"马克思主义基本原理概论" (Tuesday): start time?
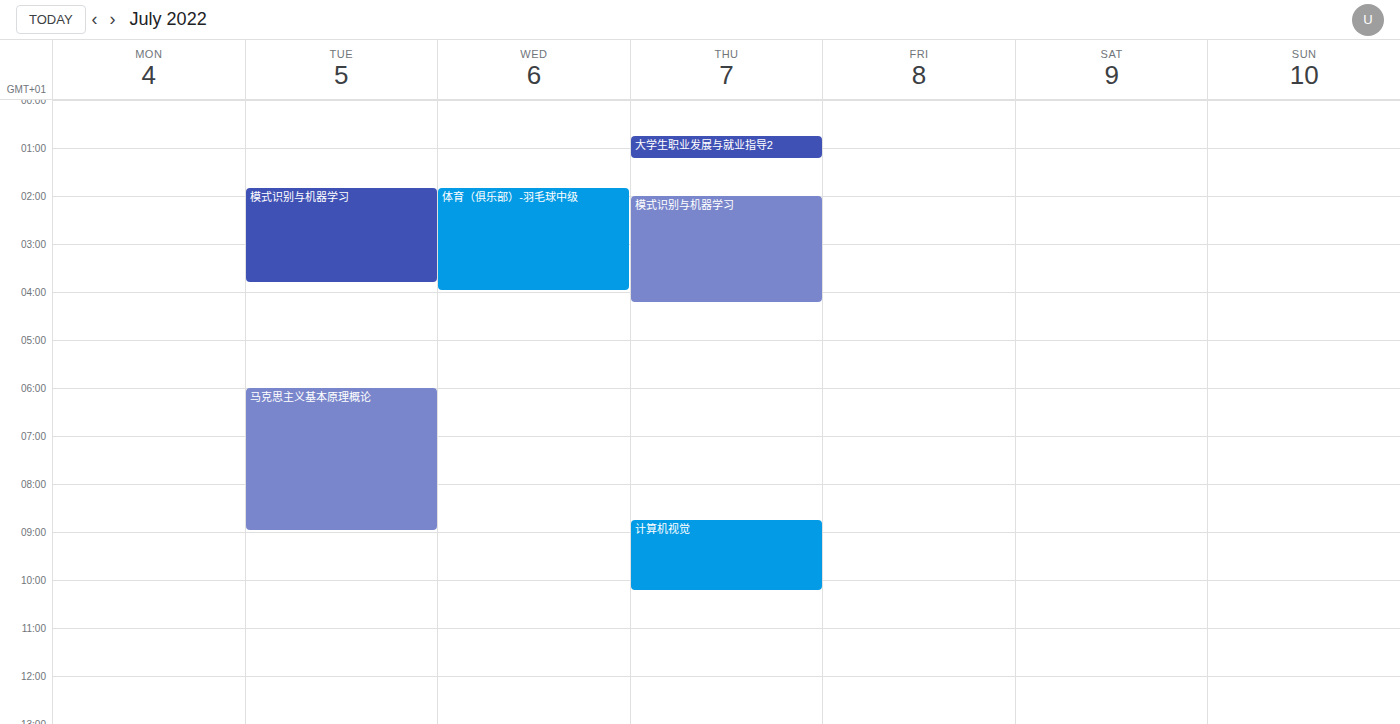
6:00 AM